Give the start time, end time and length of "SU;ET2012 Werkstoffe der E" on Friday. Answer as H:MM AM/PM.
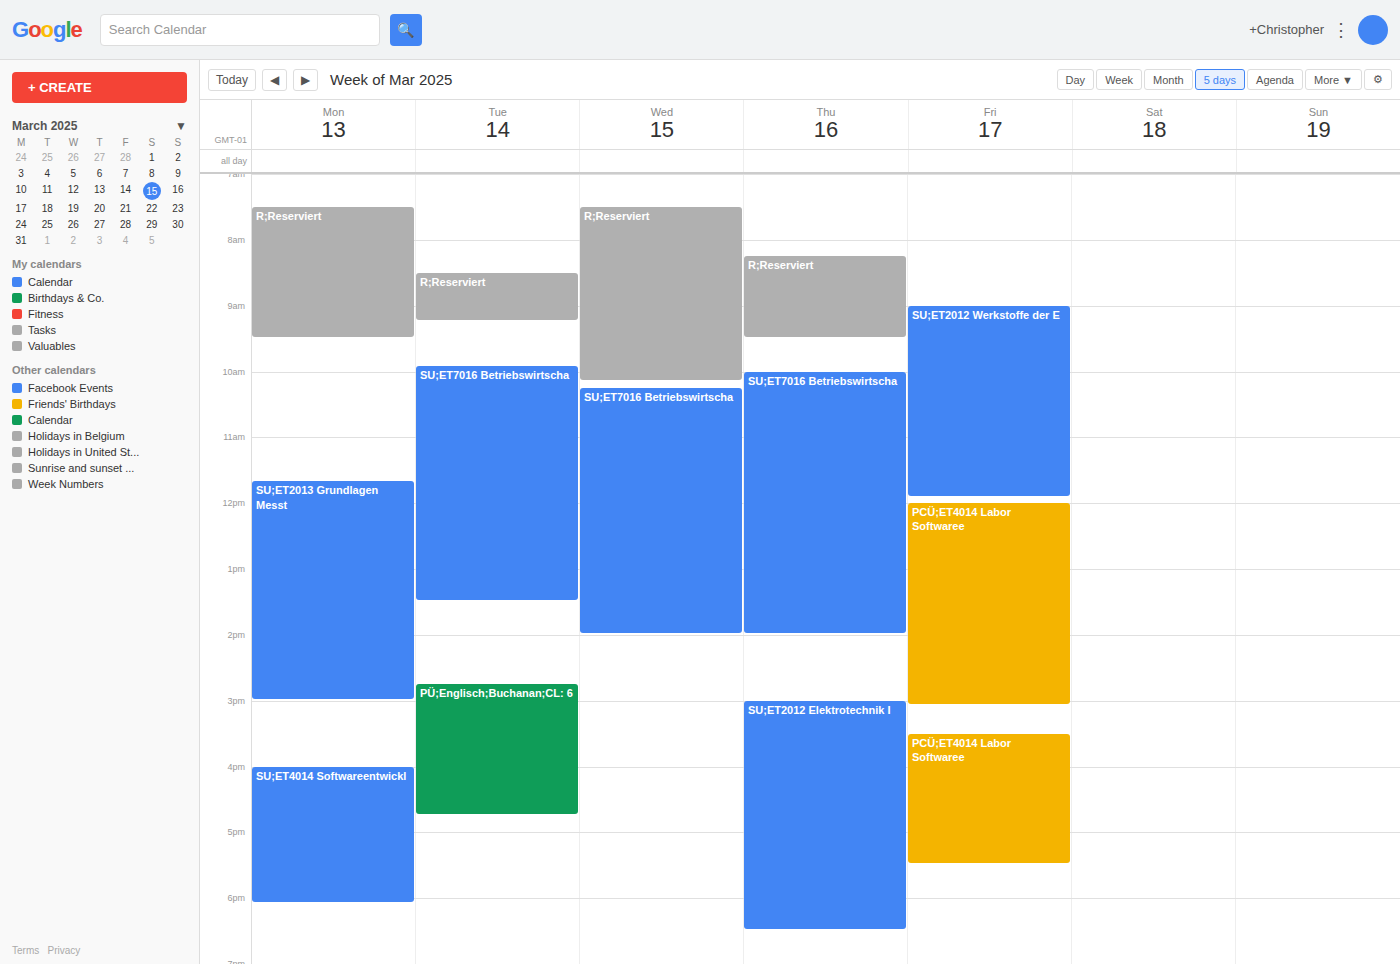
9:00 AM to 11:55 AM, 2 hours 55 minutes